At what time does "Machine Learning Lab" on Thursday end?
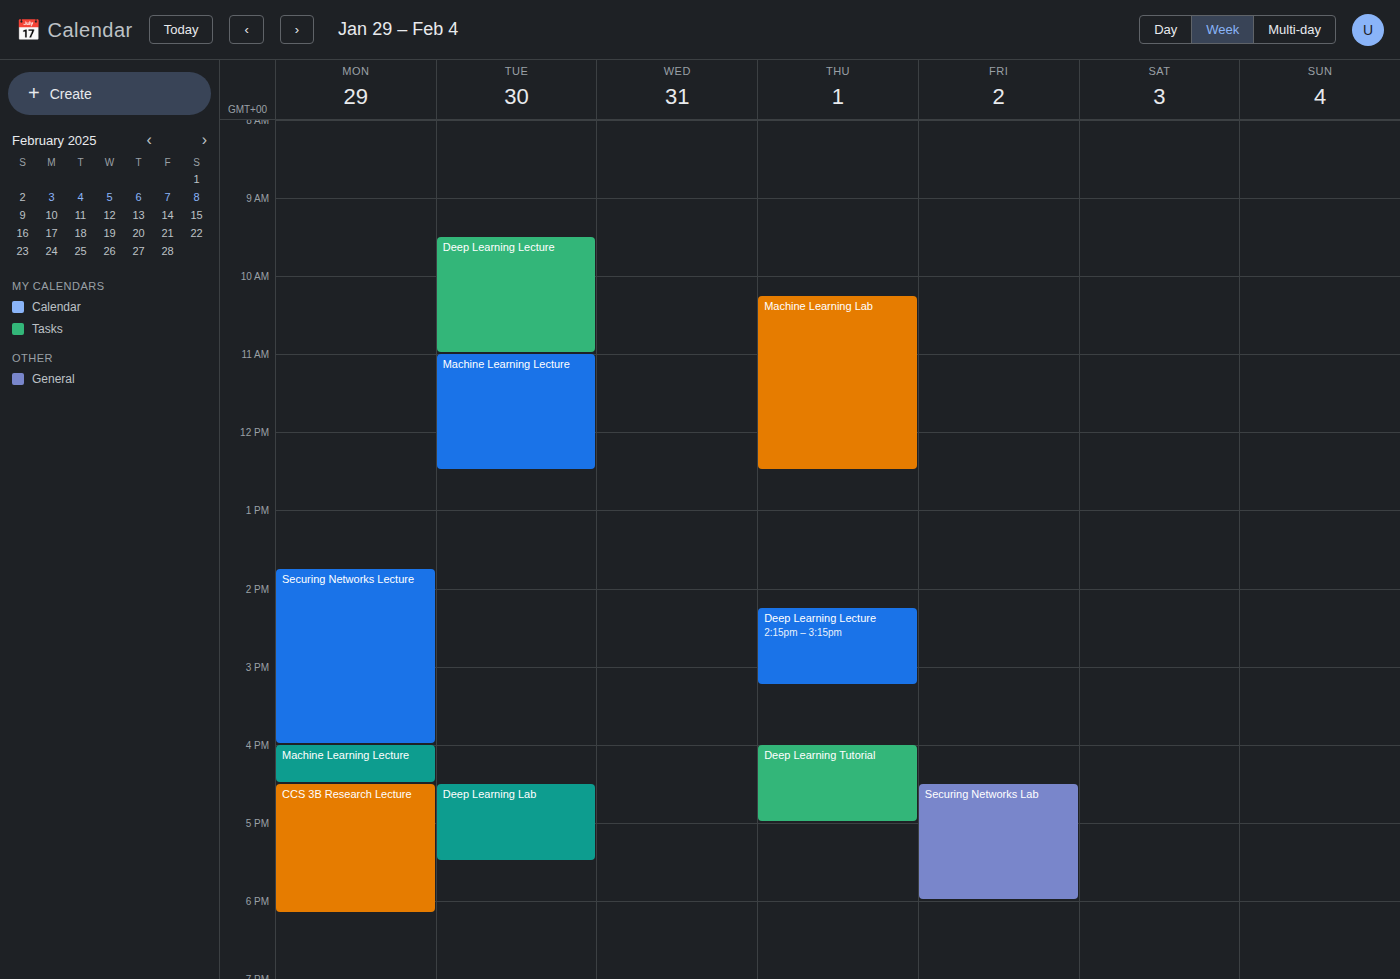
12:30 PM